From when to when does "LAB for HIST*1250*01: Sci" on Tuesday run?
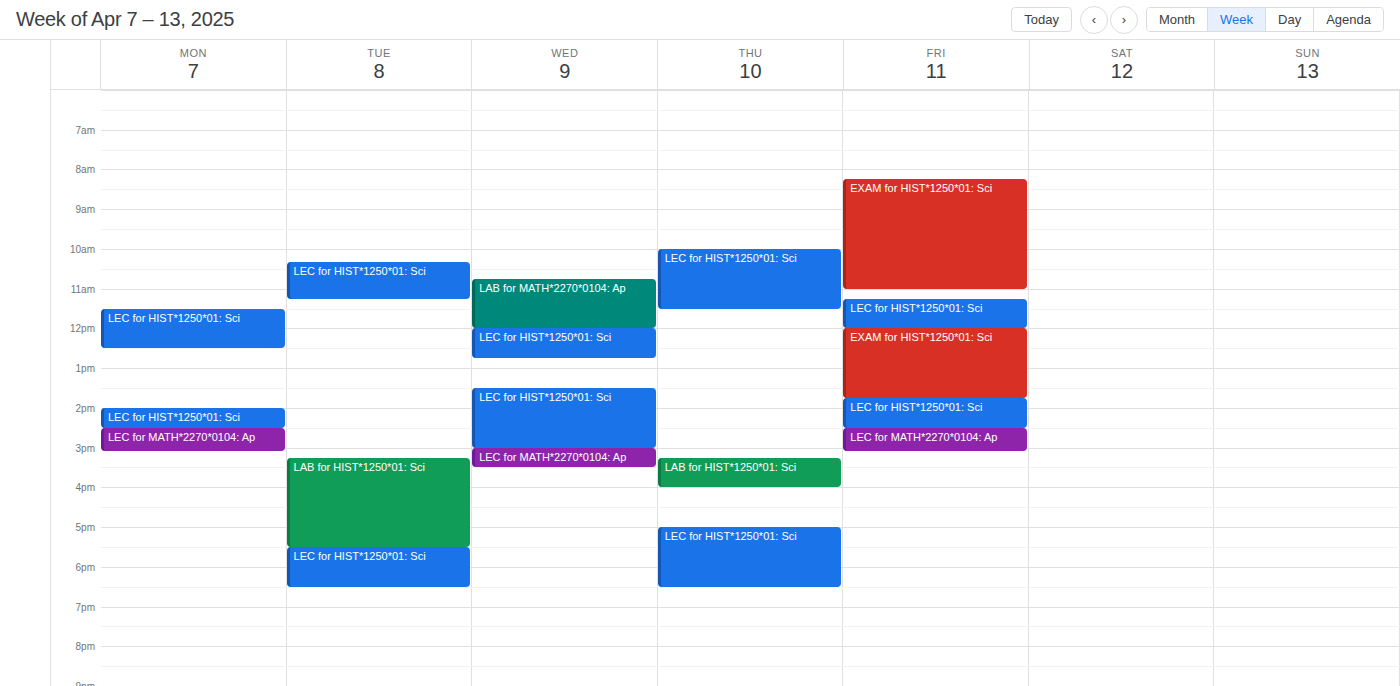
3:15 PM to 5:30 PM